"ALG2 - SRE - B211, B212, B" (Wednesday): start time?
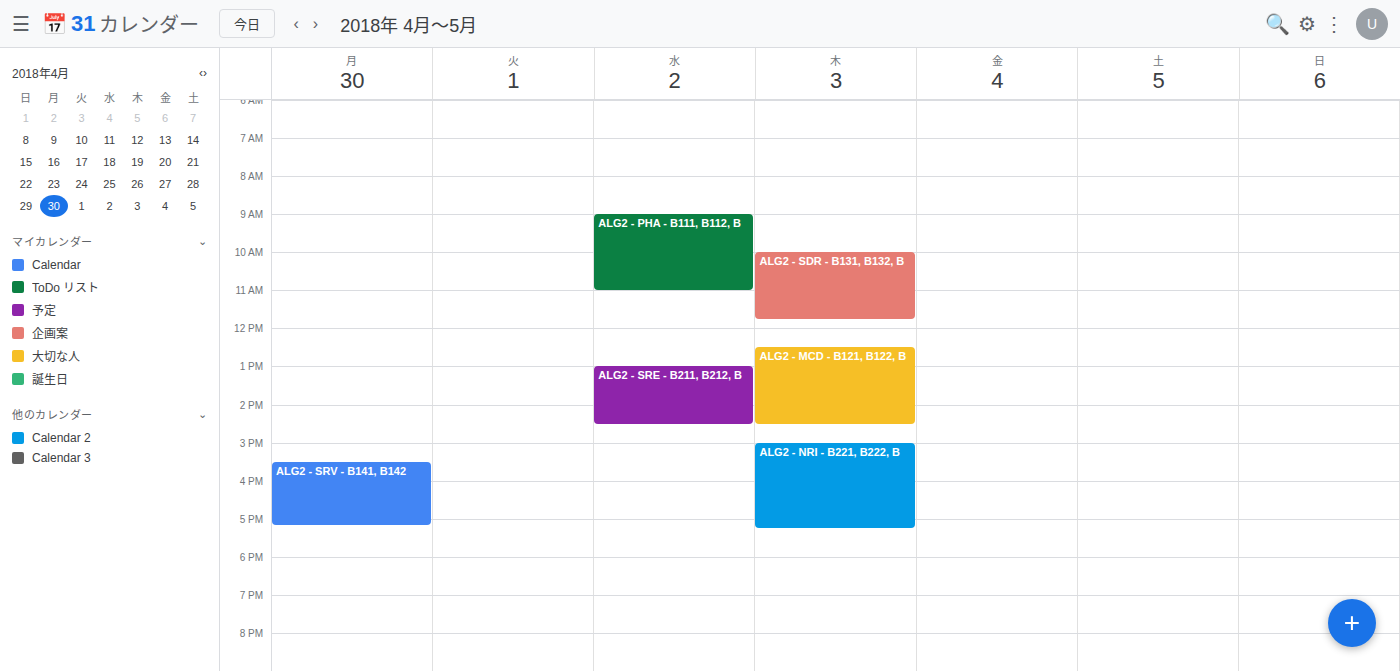
1:00 PM